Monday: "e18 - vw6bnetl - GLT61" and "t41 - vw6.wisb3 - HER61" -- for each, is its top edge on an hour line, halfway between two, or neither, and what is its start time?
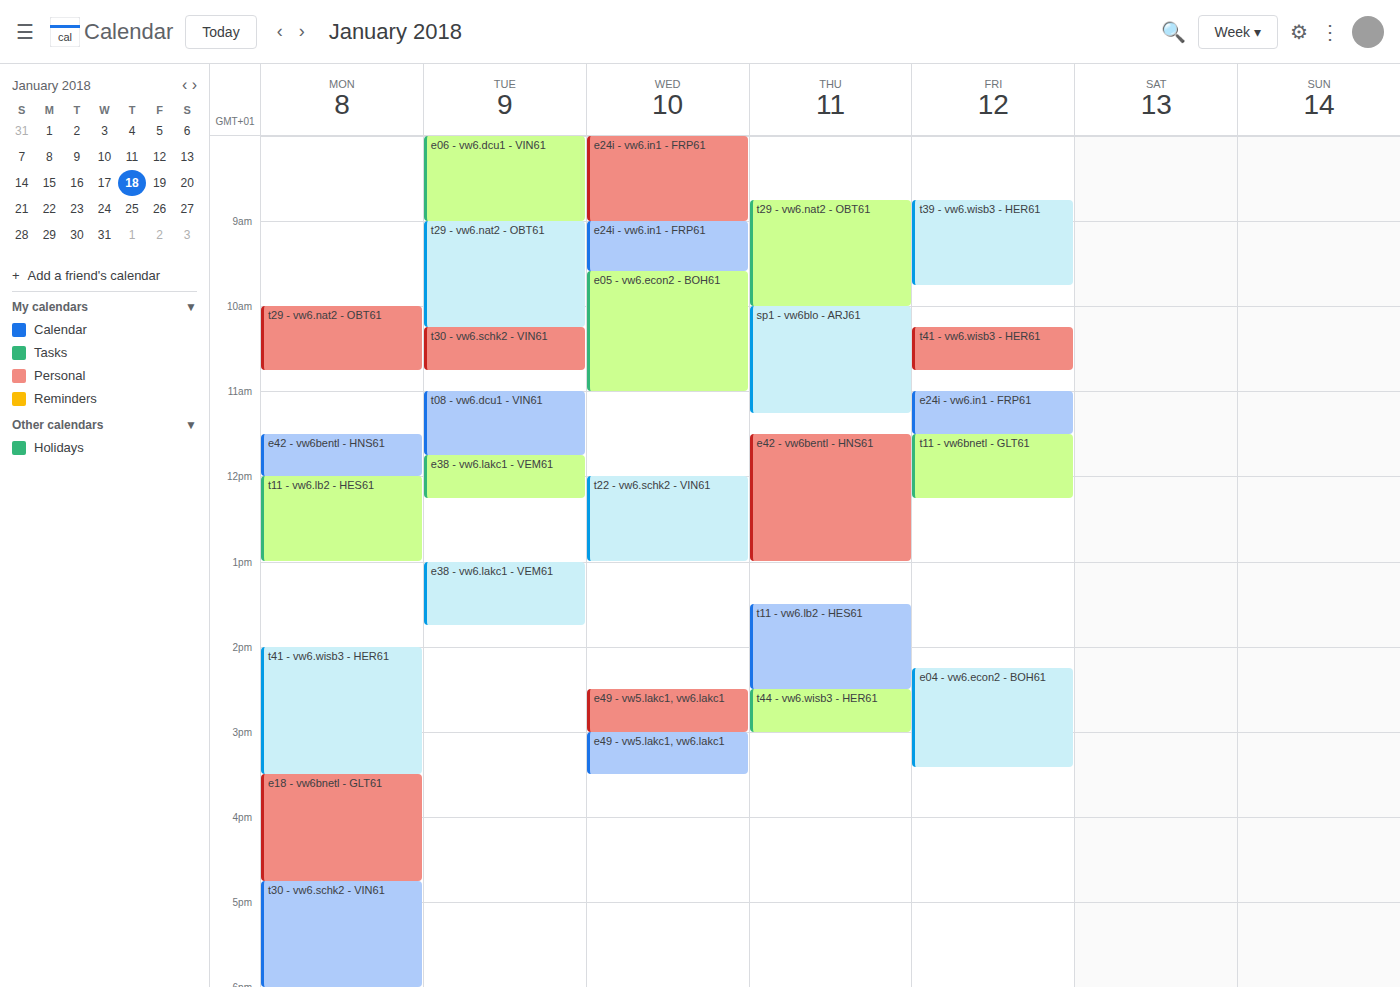
"e18 - vw6bnetl - GLT61": 3:30 PM, halfway between the 3 PM and 4 PM lines. "t41 - vw6.wisb3 - HER61": 2:00 PM, exactly on the 2 PM line.